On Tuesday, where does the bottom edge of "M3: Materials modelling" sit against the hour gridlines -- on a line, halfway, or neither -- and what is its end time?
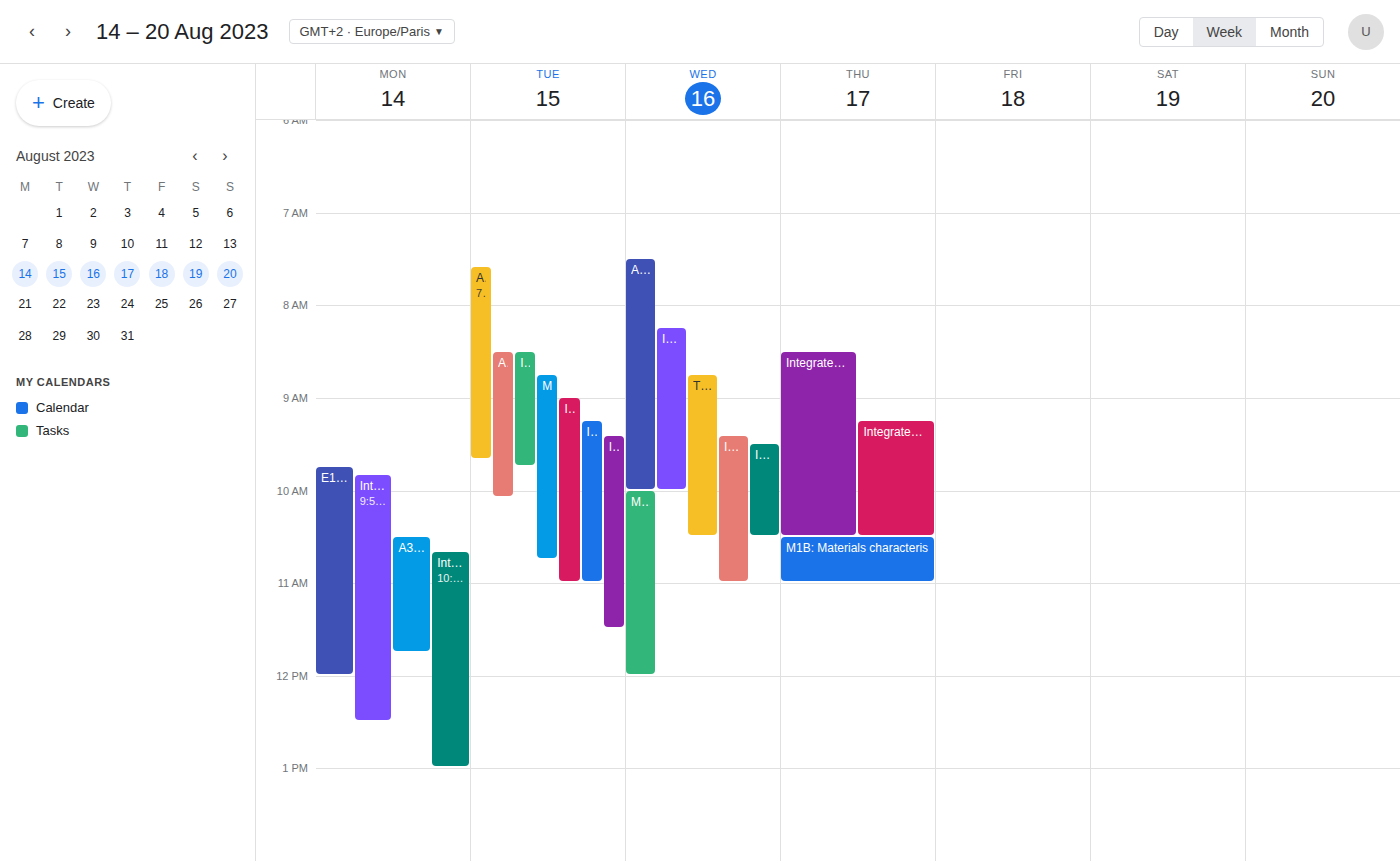
10:45 -- neither: three quarters of the way from the 10:00 line to the 11:00 line.